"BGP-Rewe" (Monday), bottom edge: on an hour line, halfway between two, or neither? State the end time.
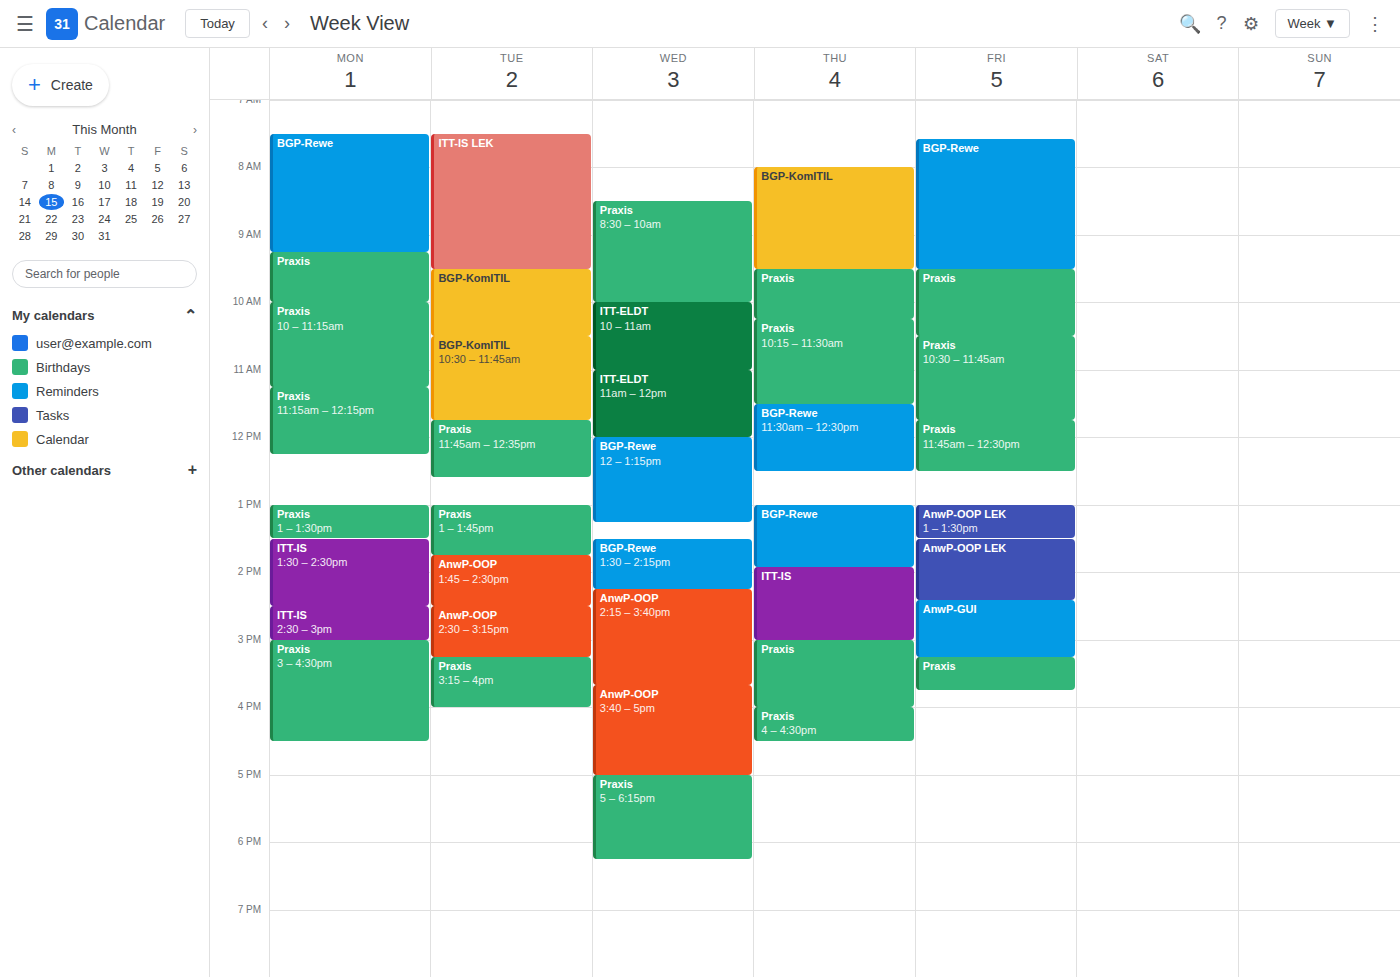
9:15 AM -- neither: a quarter of the way from the 9 AM line to the 10 AM line.